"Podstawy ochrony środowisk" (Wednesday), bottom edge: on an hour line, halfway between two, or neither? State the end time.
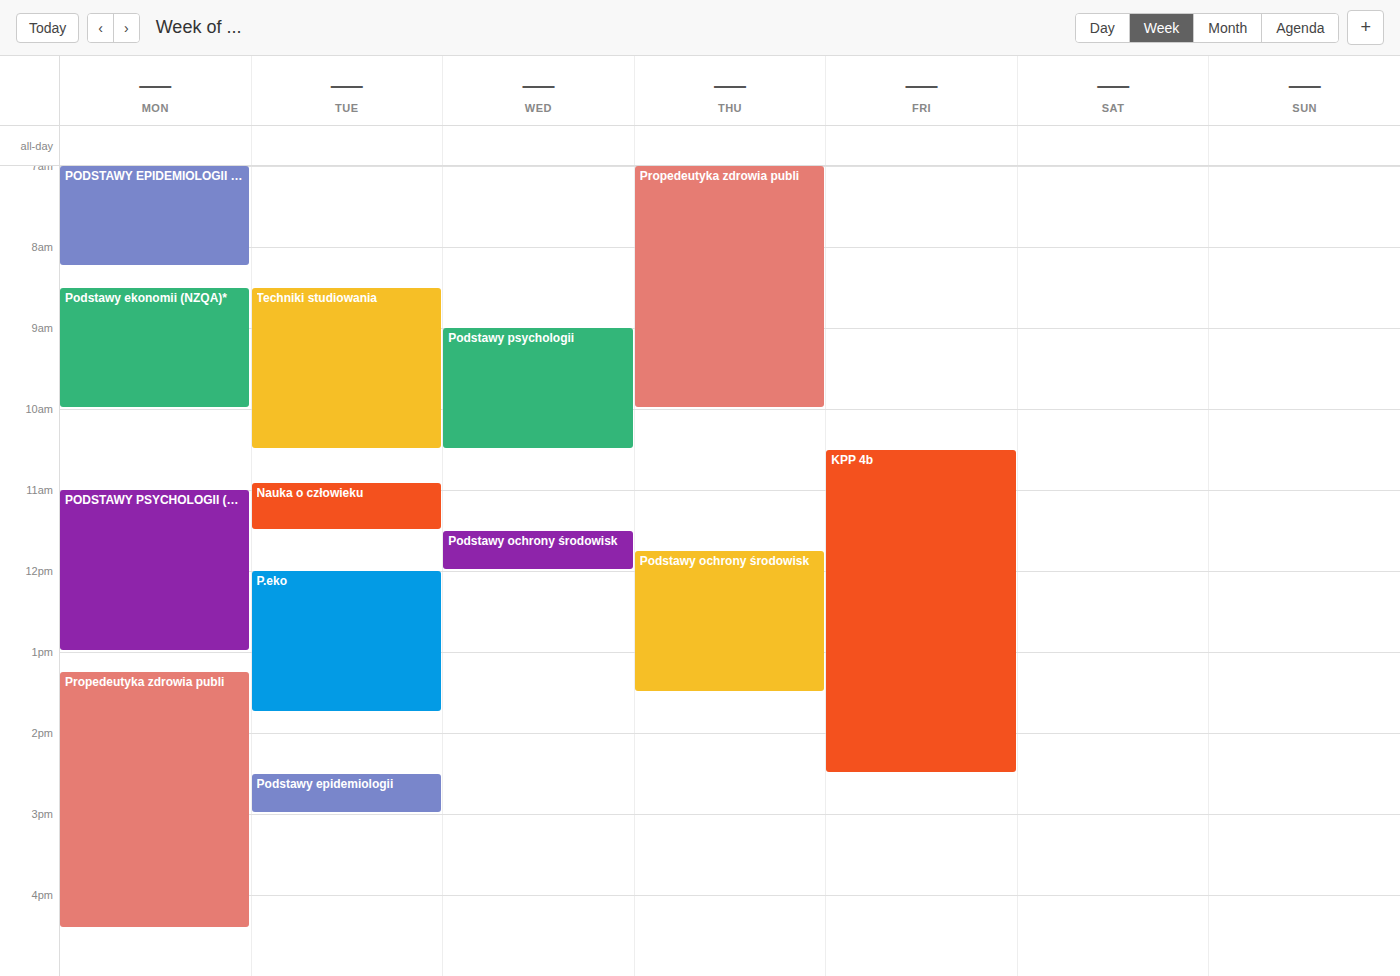
12:00 PM -- exactly on the 12 PM line.